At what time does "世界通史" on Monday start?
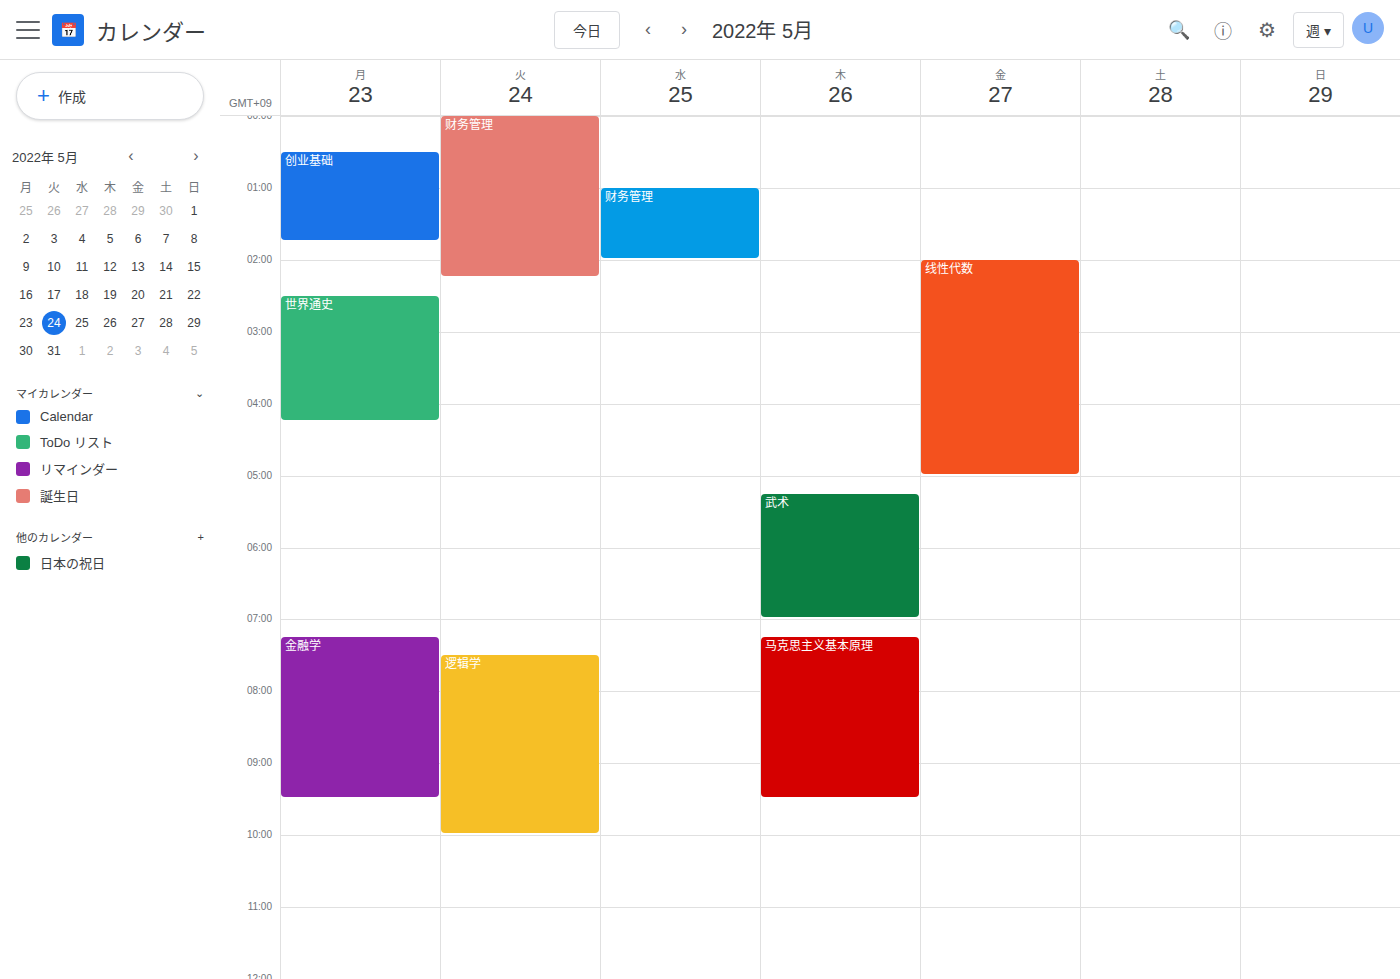
02:30